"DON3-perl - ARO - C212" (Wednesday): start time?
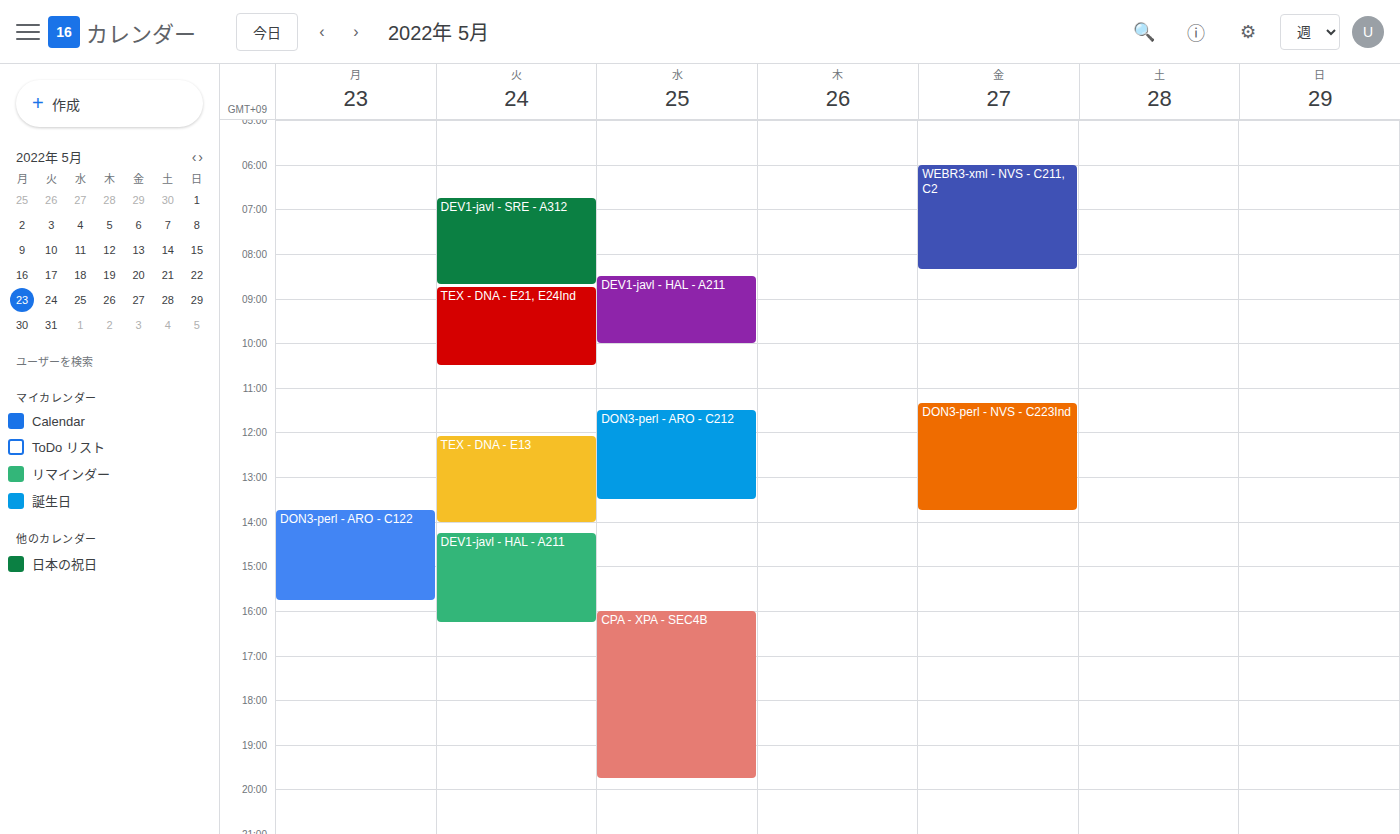
11:30 AM